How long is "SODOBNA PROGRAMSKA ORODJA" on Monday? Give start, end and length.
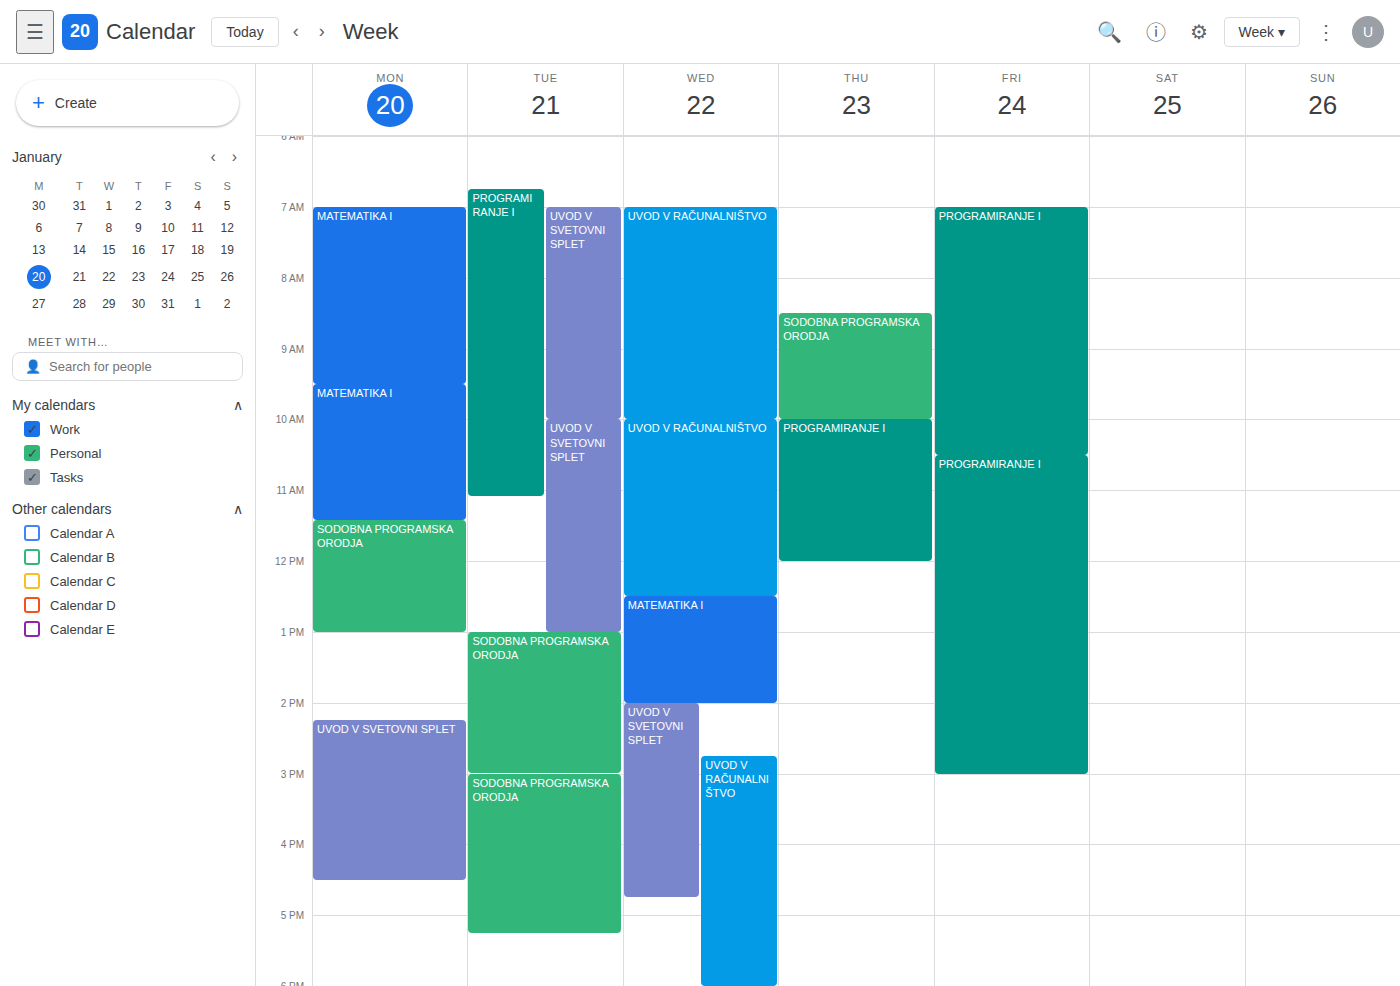
11:25 AM to 1:00 PM, 1 hour 35 minutes